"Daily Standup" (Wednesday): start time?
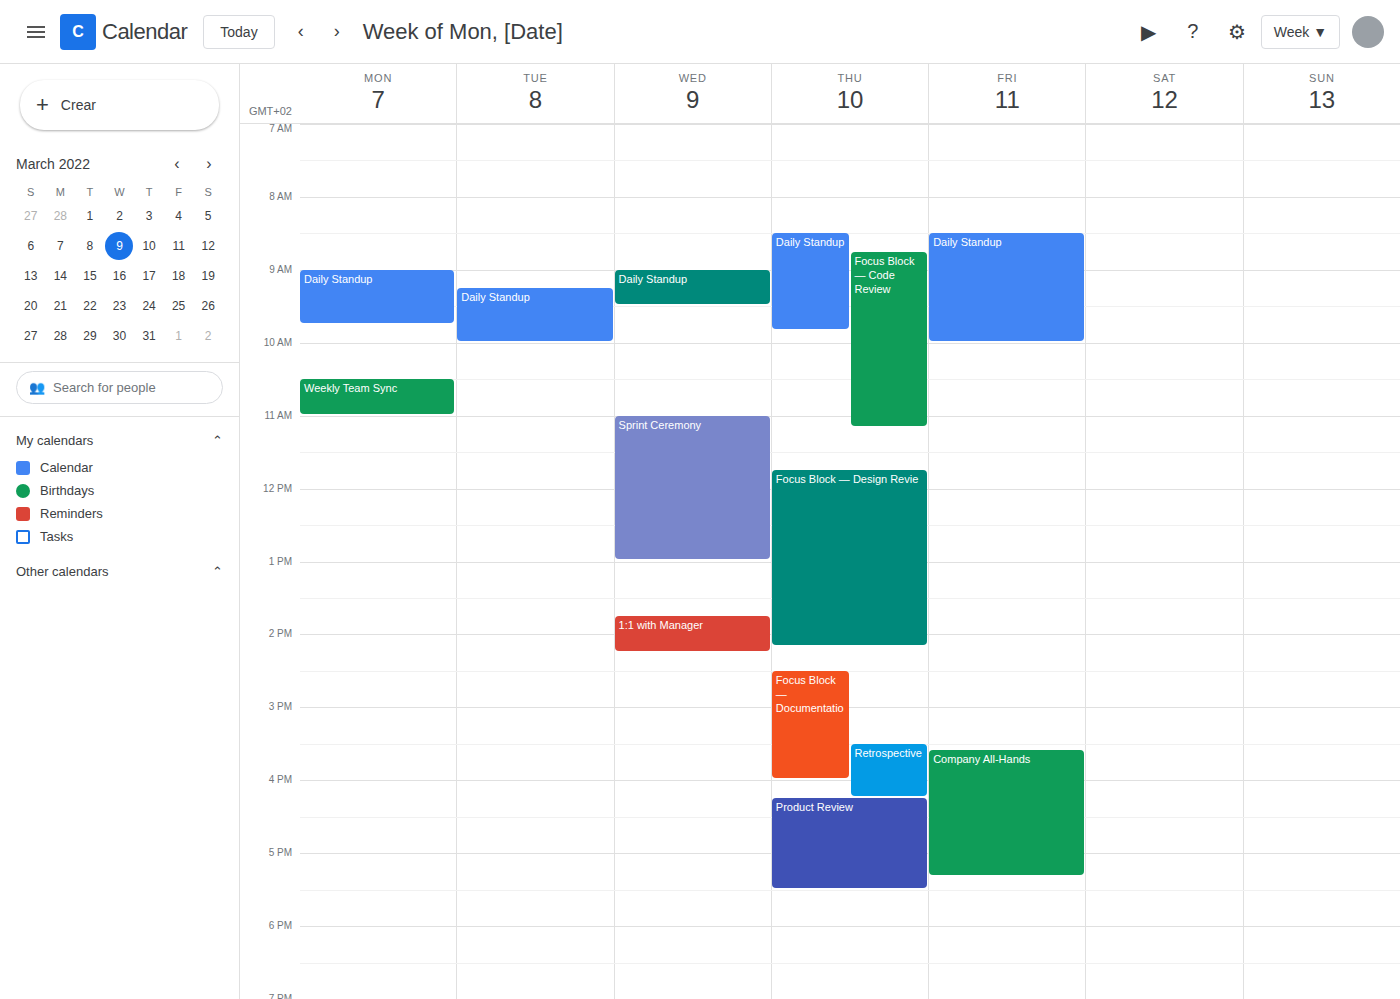
9:00 AM